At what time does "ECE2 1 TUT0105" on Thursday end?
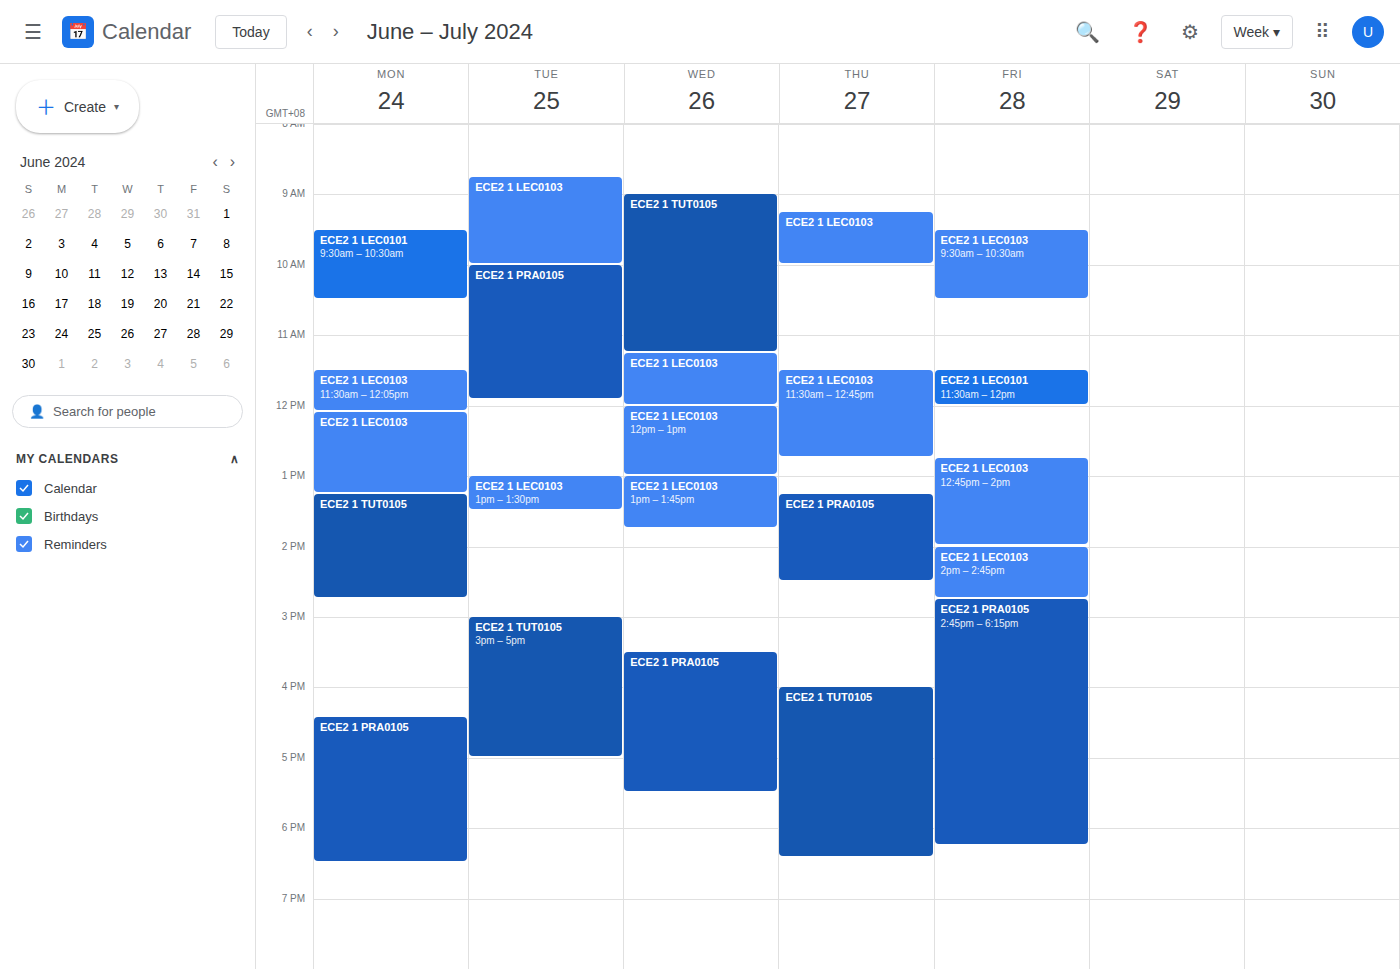
6:25 PM